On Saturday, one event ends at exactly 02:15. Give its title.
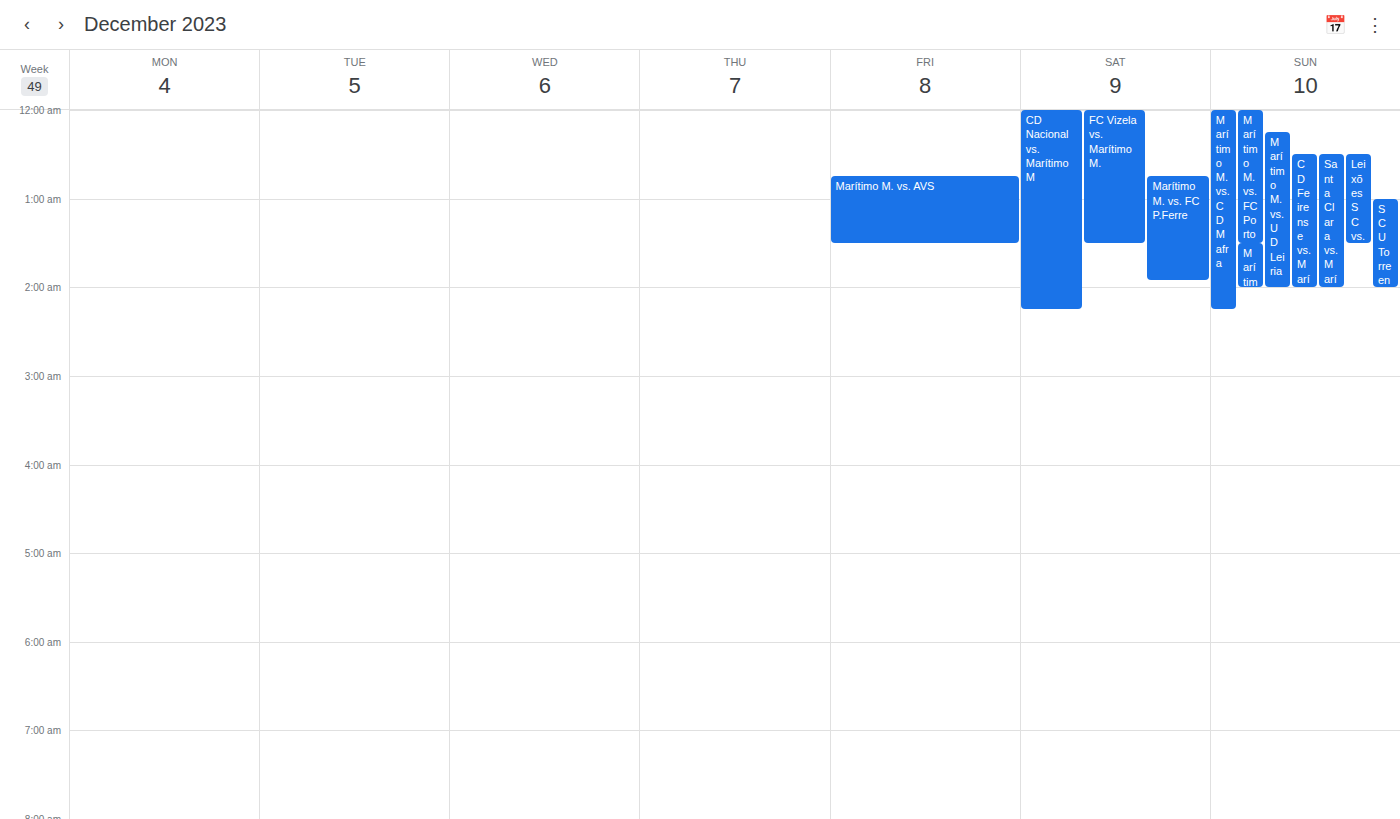
"CD Nacional vs. Marítimo M"